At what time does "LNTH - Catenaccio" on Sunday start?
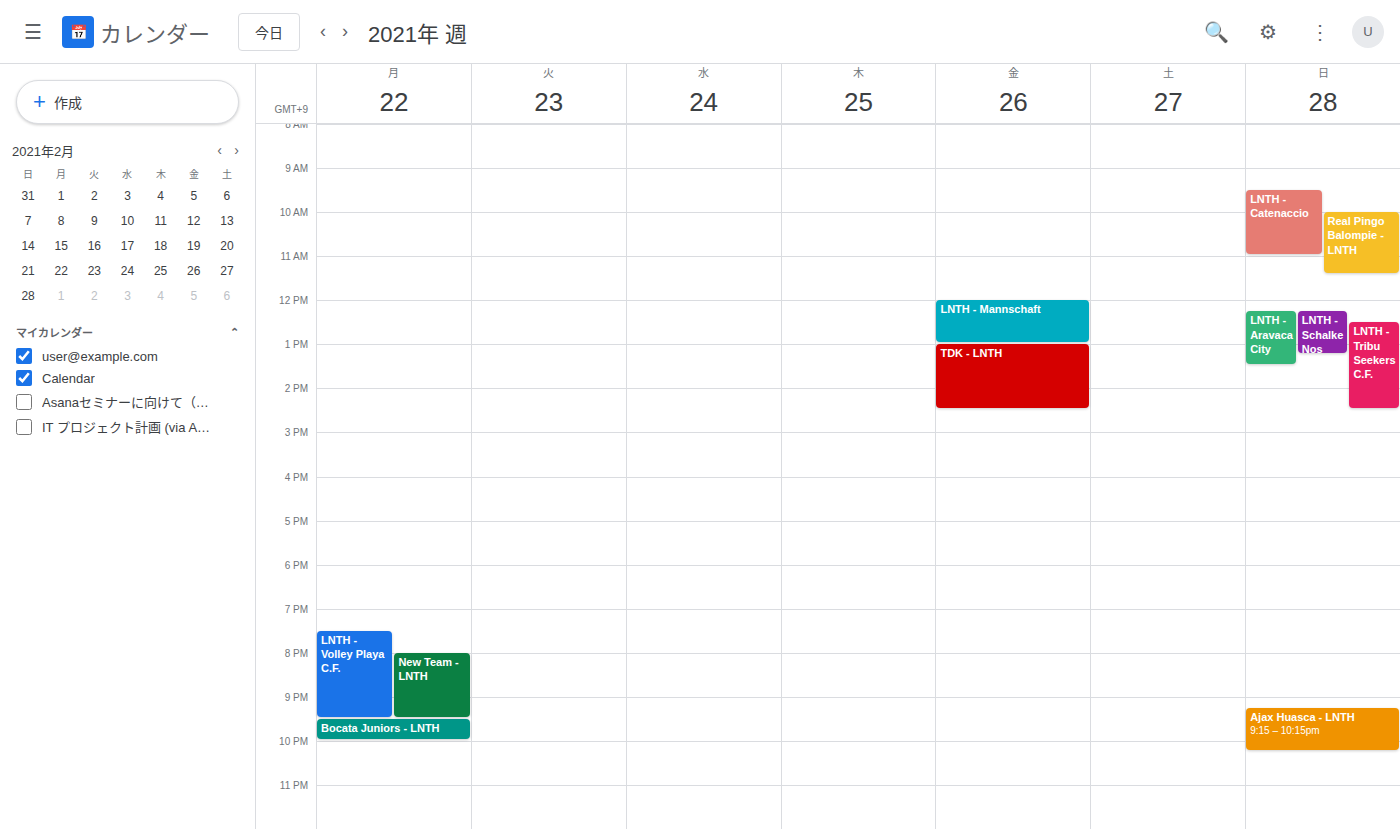
09:30